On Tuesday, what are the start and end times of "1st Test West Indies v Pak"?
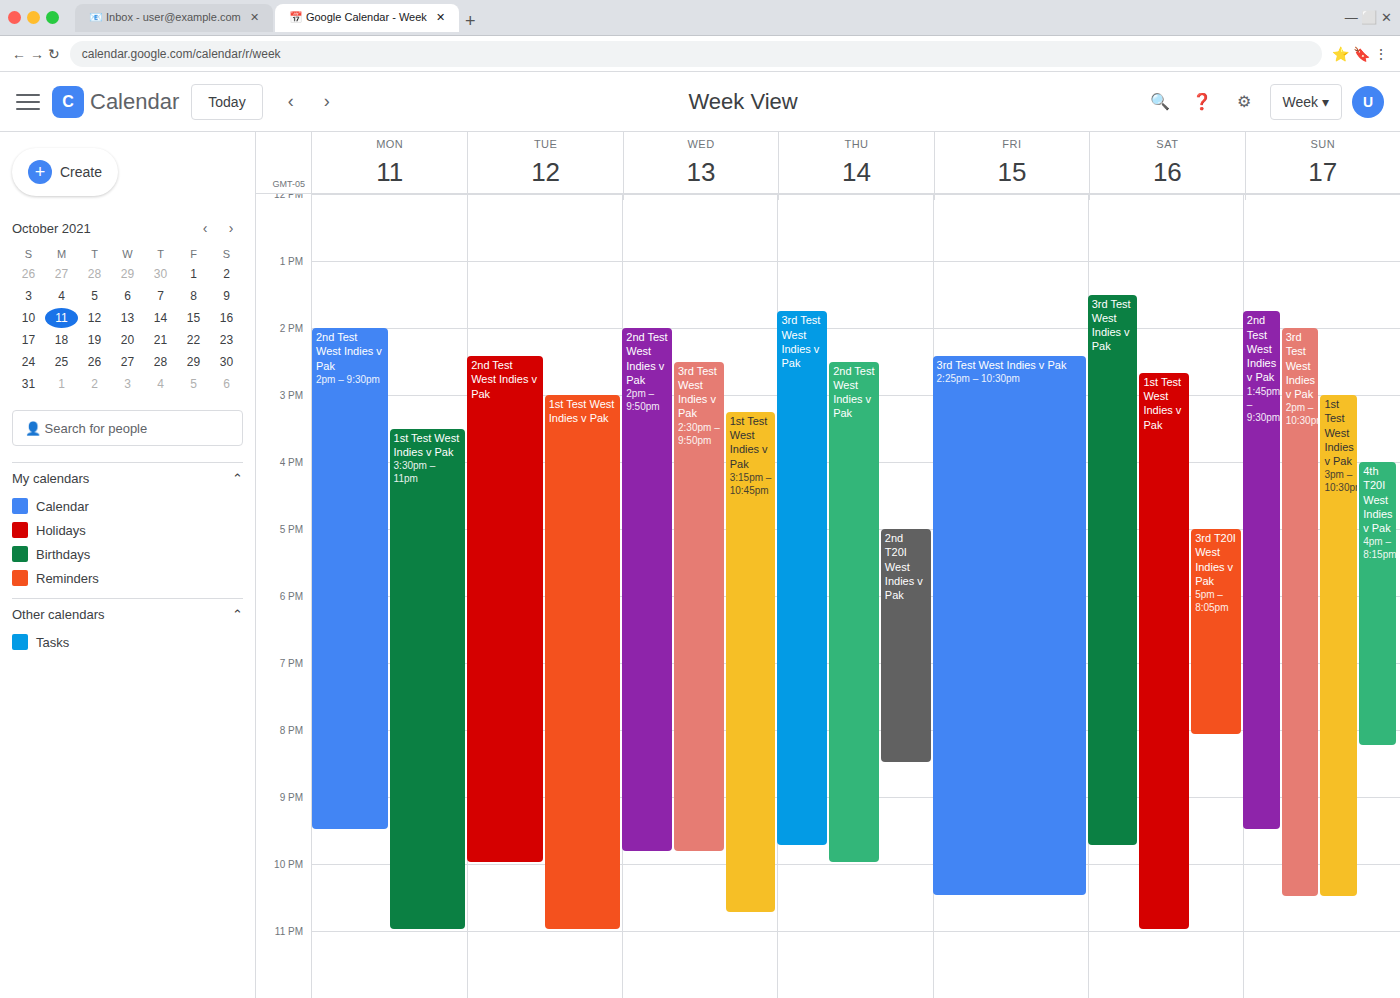
3:00 PM to 11:00 PM